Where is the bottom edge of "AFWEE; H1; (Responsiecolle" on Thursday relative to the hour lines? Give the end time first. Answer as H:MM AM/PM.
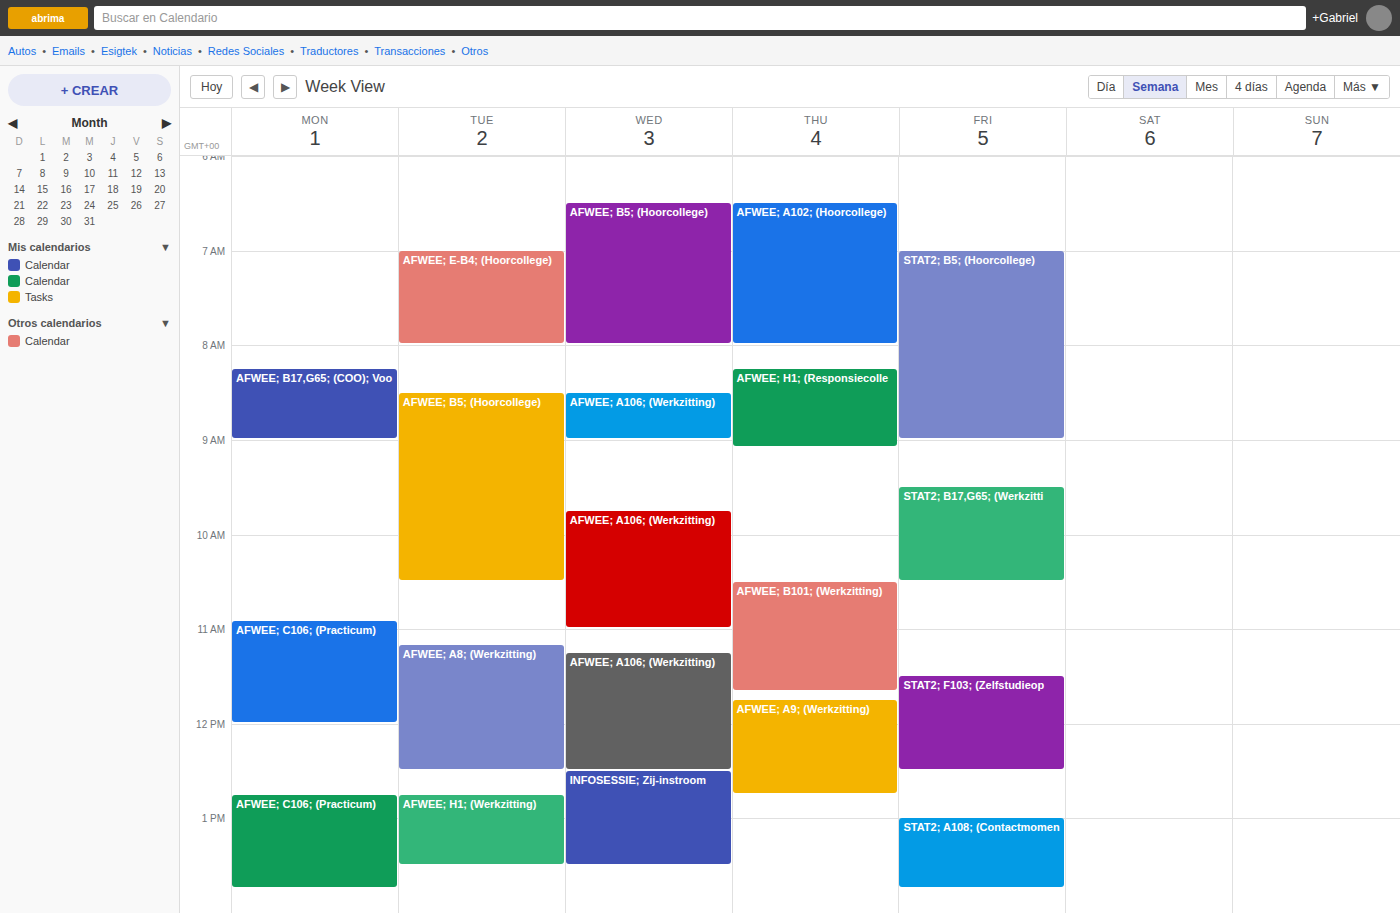
9:05 AM -- neither: 5 minutes below the 9 AM line and 55 minutes above the 10 AM line.